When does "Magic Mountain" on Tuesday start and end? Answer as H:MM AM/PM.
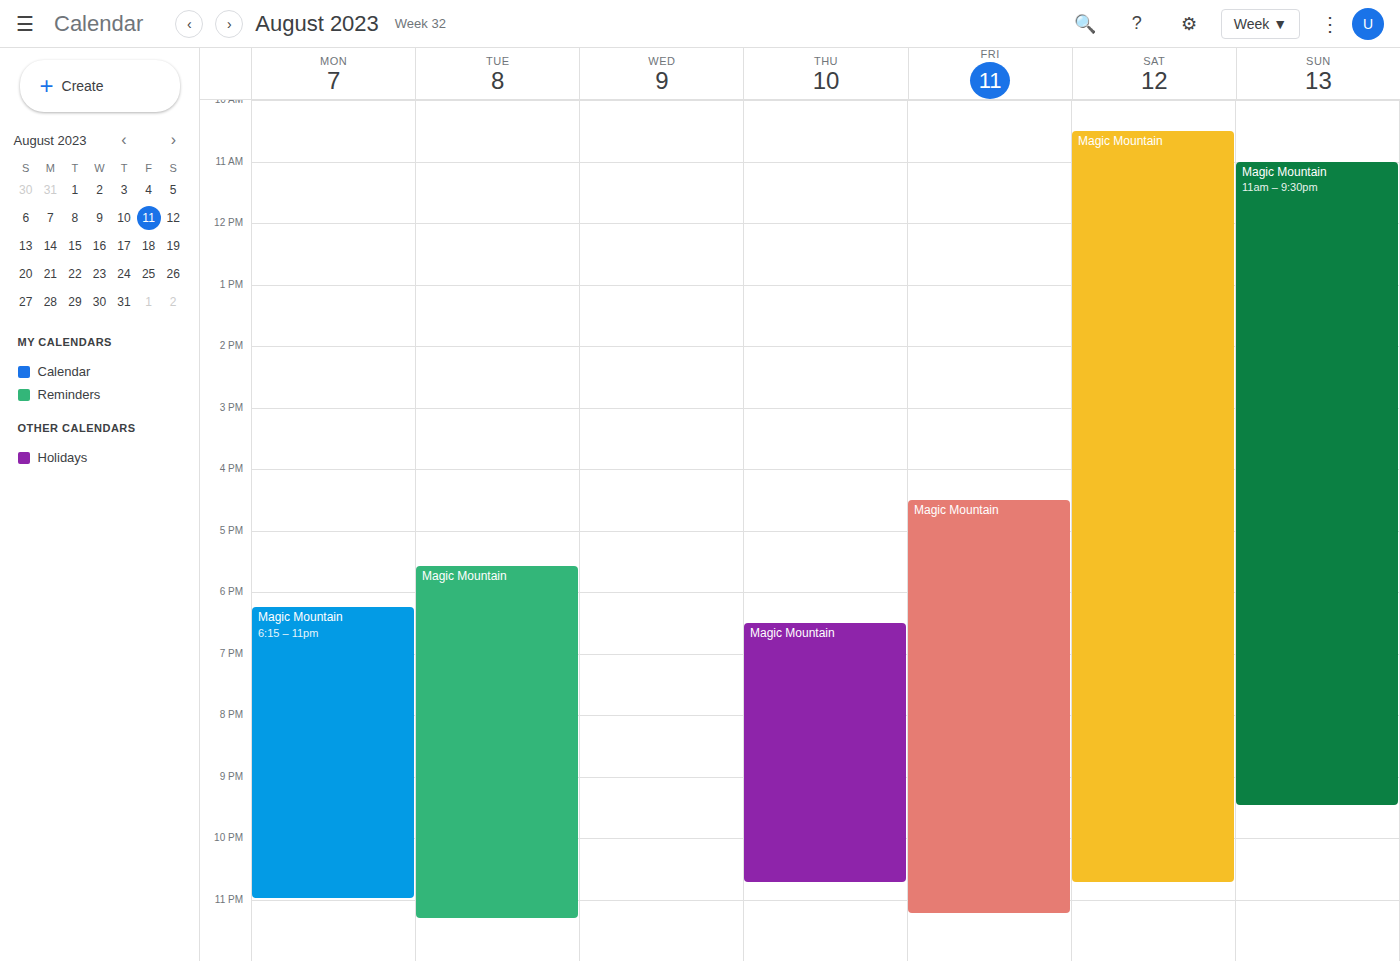
5:35 PM to 11:20 PM